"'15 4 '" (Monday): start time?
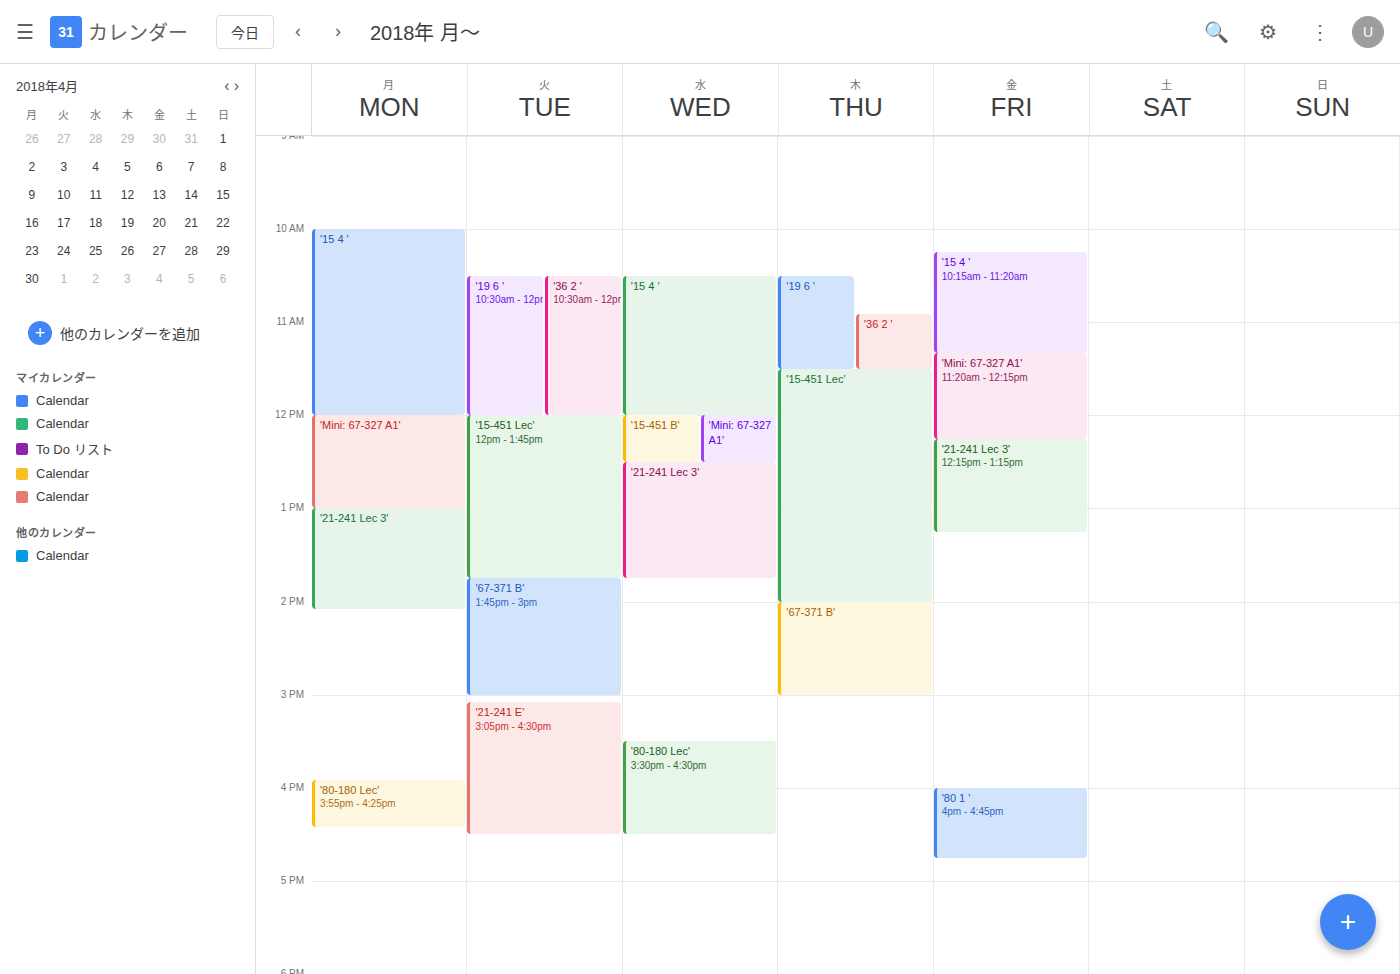
10:00